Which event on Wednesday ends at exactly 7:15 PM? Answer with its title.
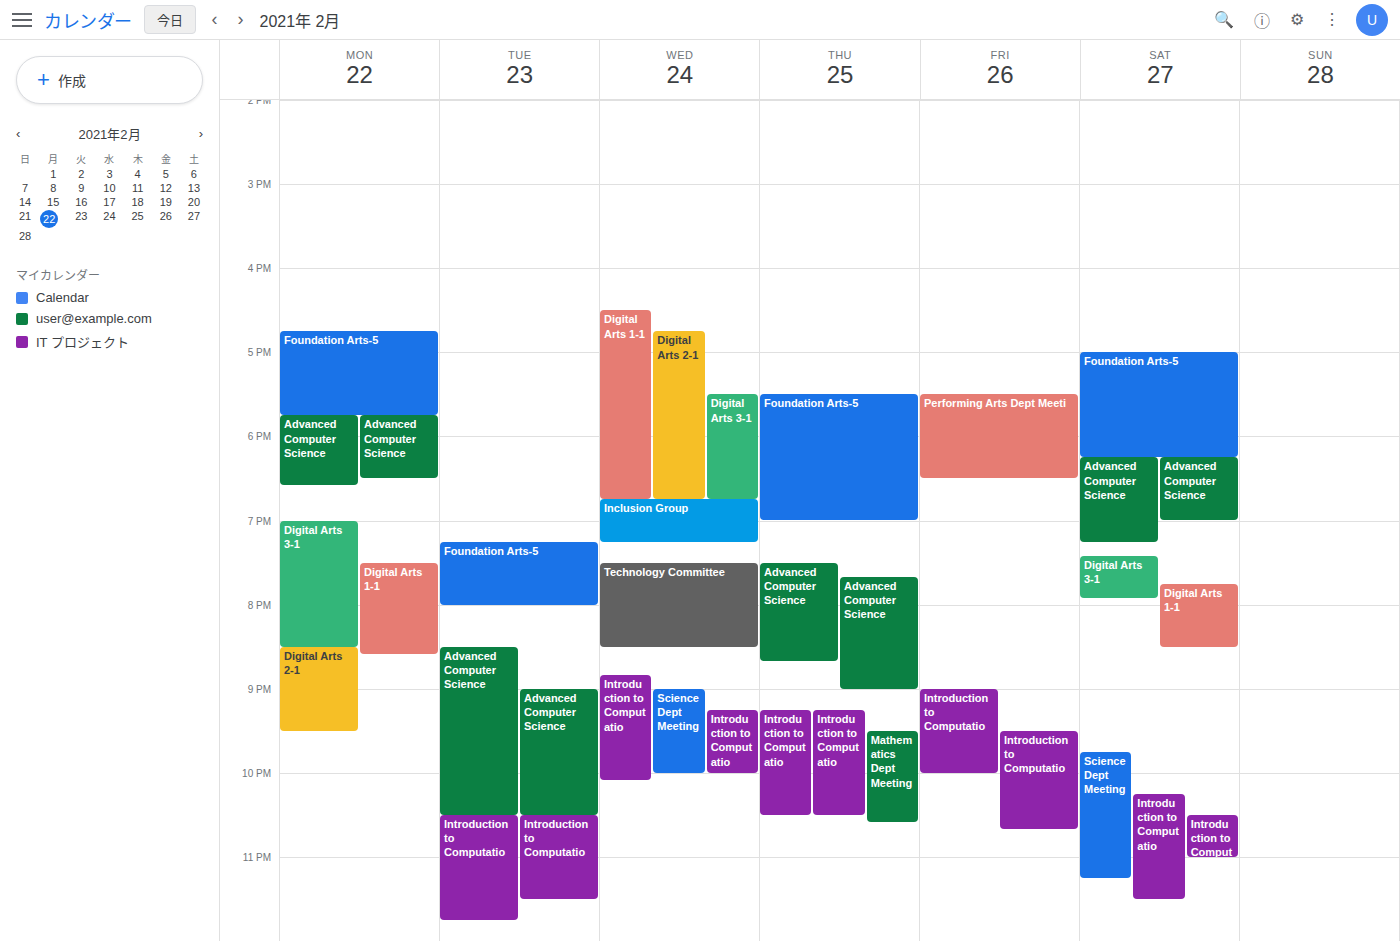
"Inclusion Group"